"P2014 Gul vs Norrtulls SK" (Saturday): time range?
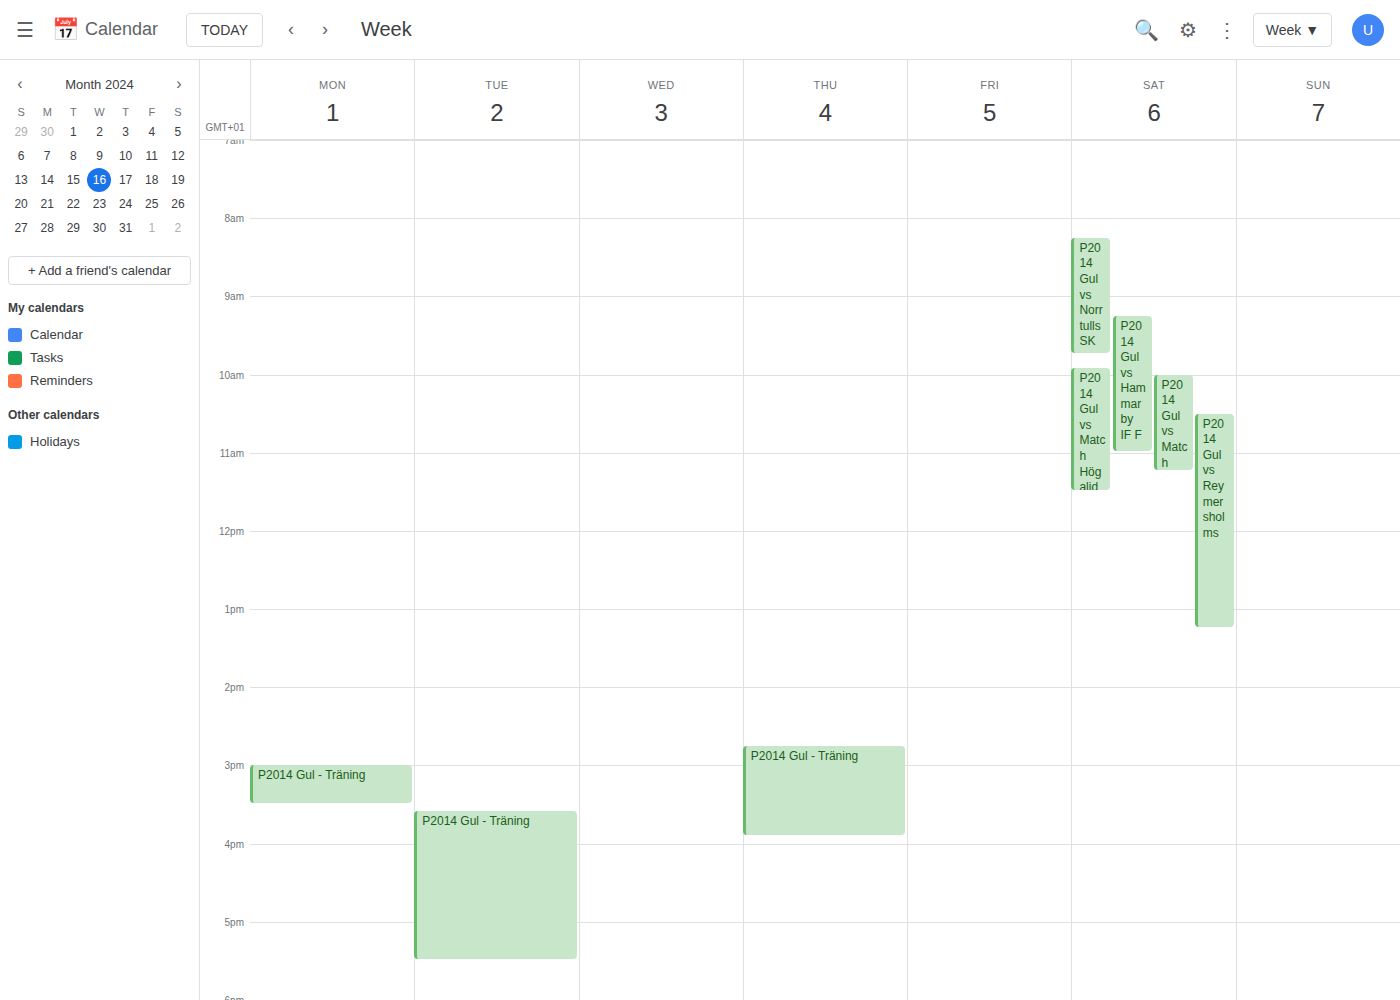
8:15 AM to 9:45 AM